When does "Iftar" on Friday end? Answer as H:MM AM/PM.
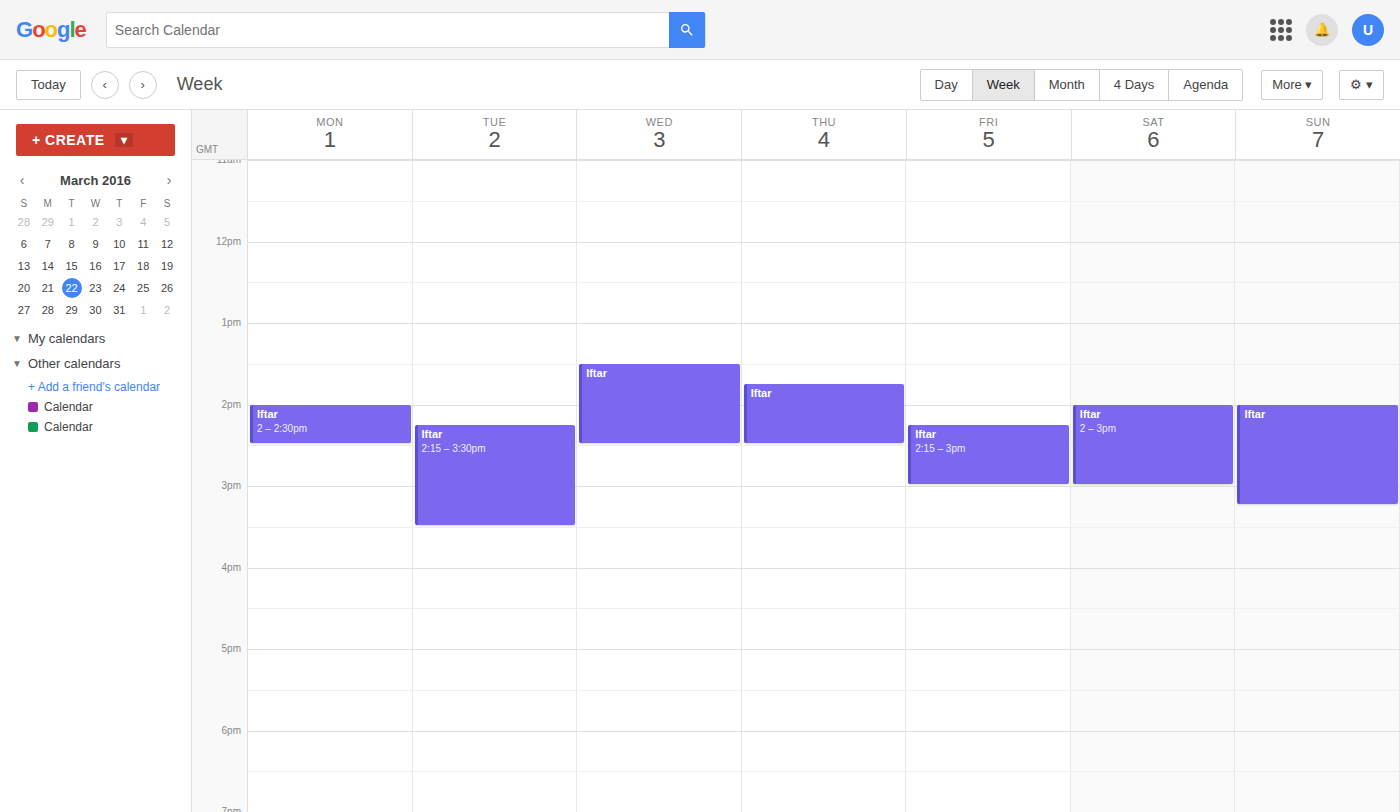
3:00 PM